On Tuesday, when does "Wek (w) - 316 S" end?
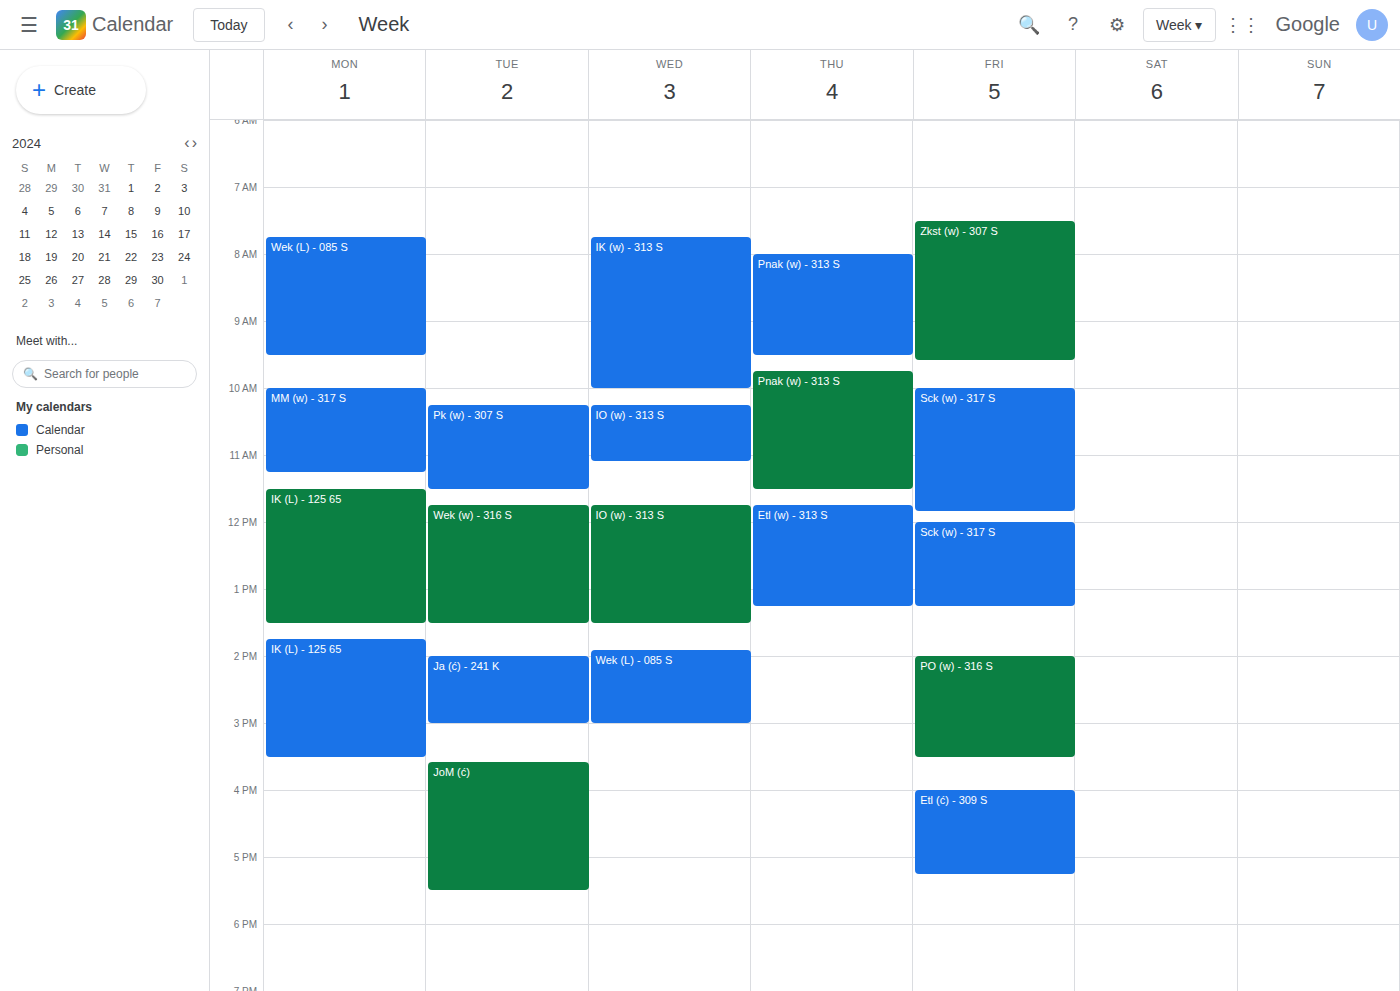
1:30 PM